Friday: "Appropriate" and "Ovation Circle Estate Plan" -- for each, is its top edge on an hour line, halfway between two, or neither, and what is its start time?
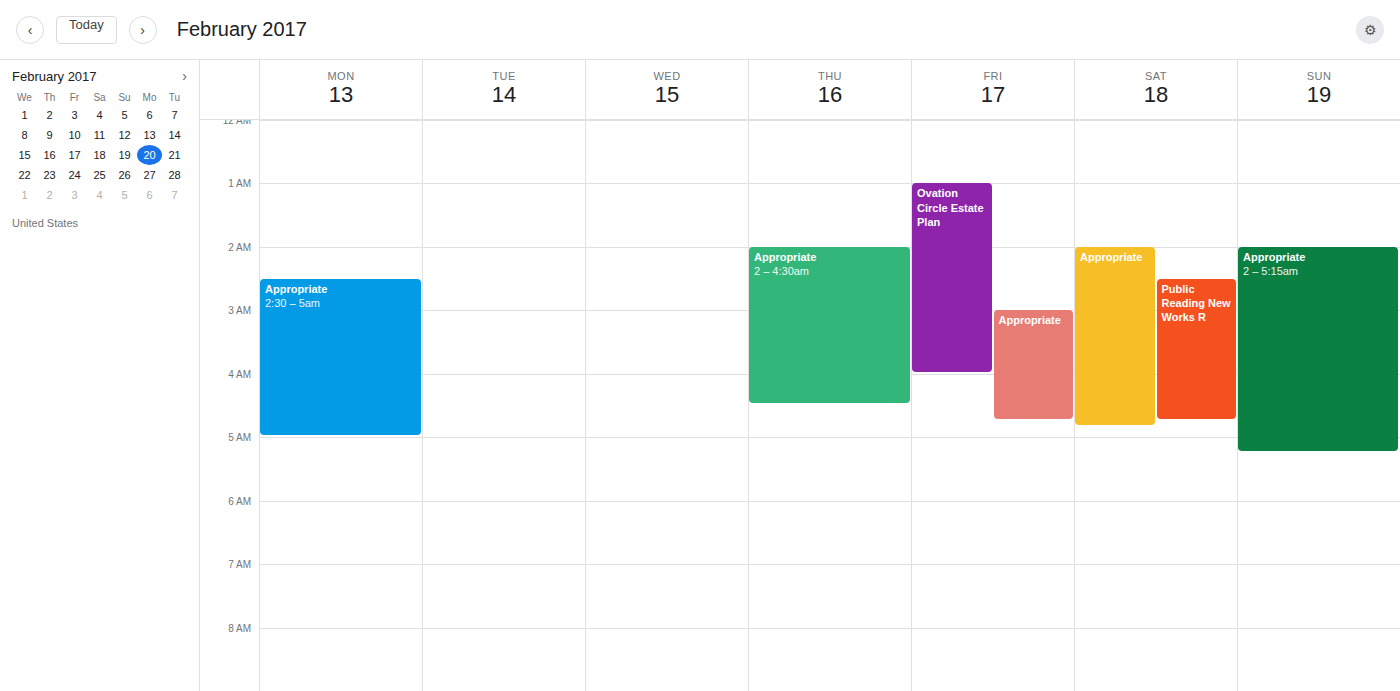
"Appropriate": 3:00 AM, exactly on the 3 AM line. "Ovation Circle Estate Plan": 1:00 AM, exactly on the 1 AM line.